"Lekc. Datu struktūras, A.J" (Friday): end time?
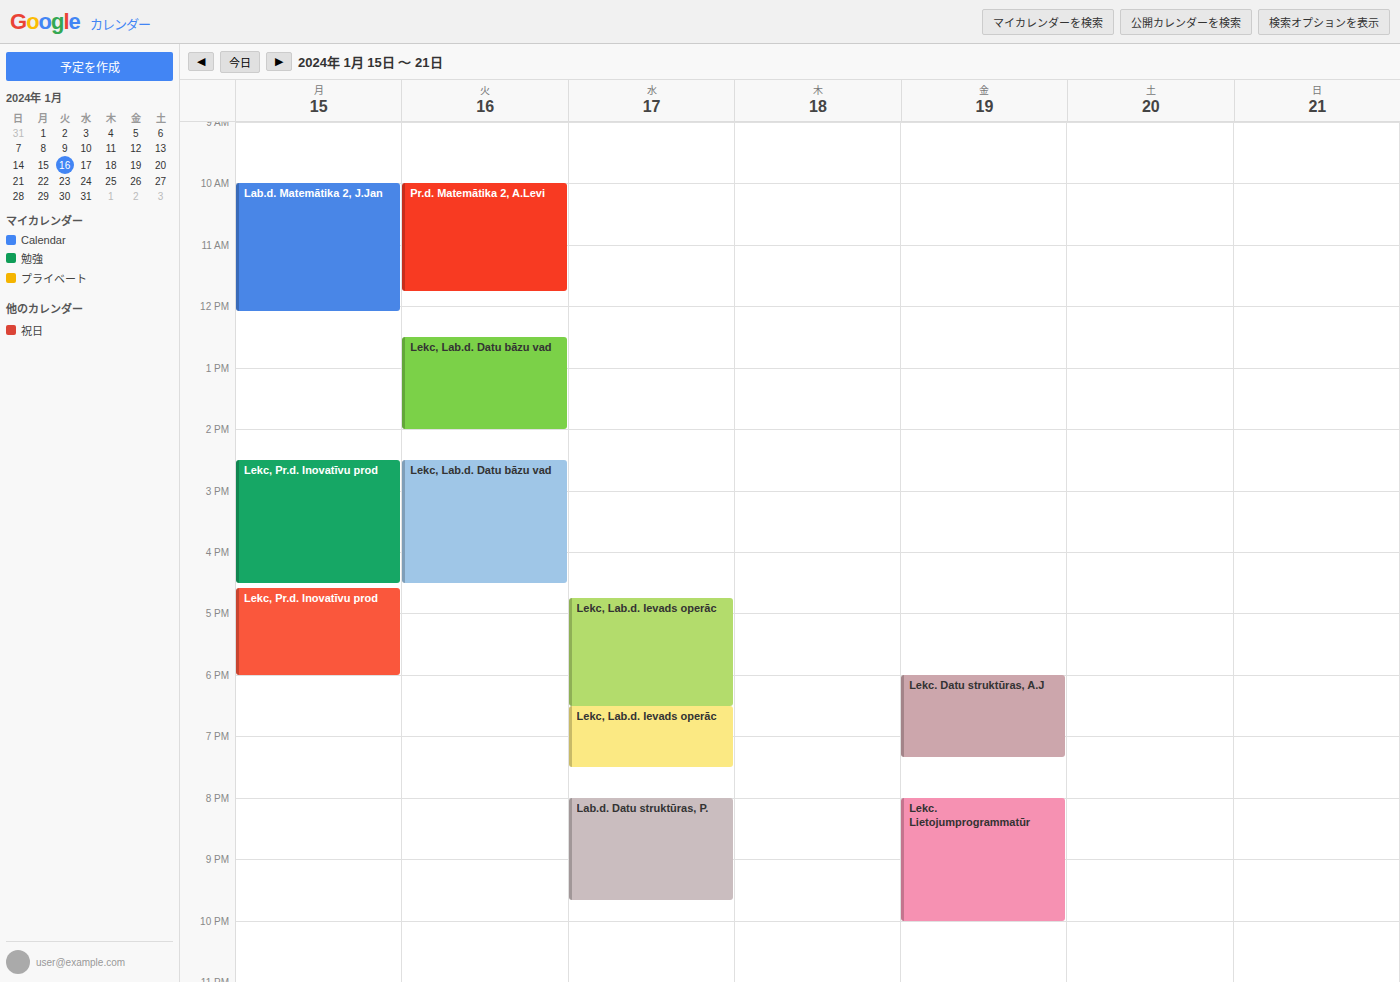
7:20 PM